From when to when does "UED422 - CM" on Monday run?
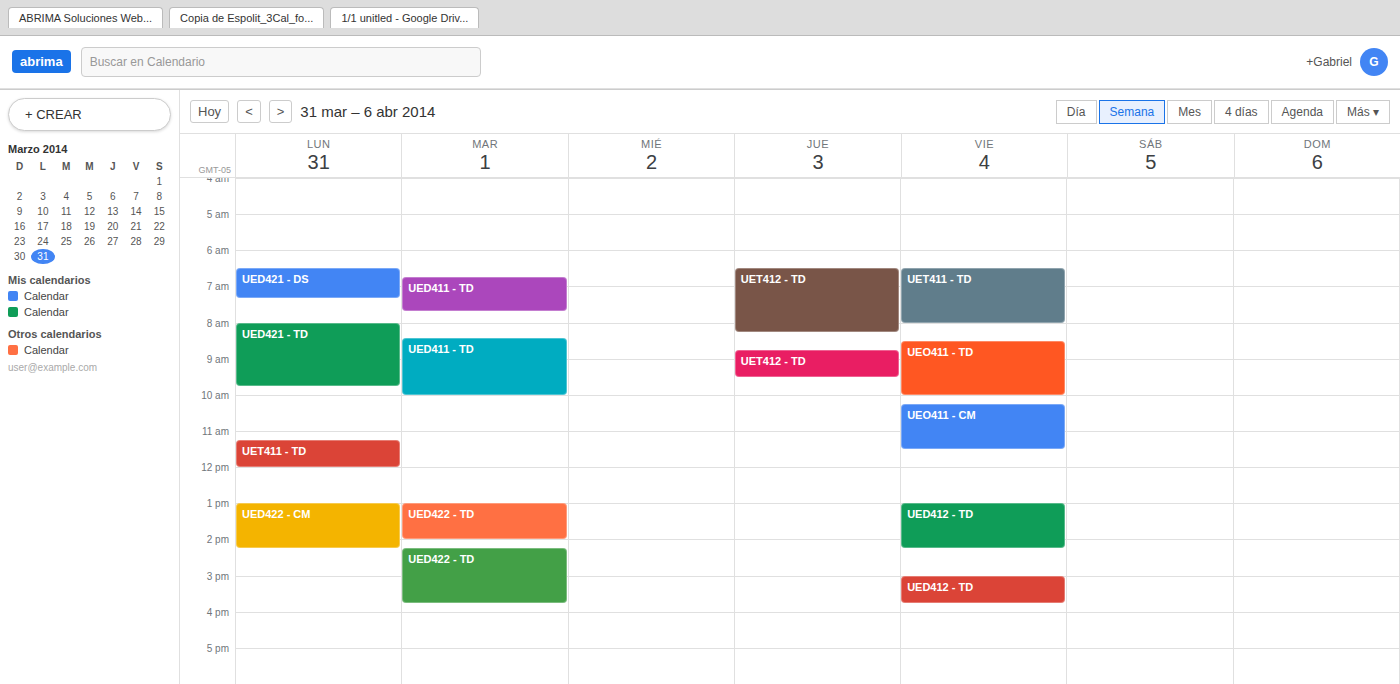
1:00 PM to 2:15 PM